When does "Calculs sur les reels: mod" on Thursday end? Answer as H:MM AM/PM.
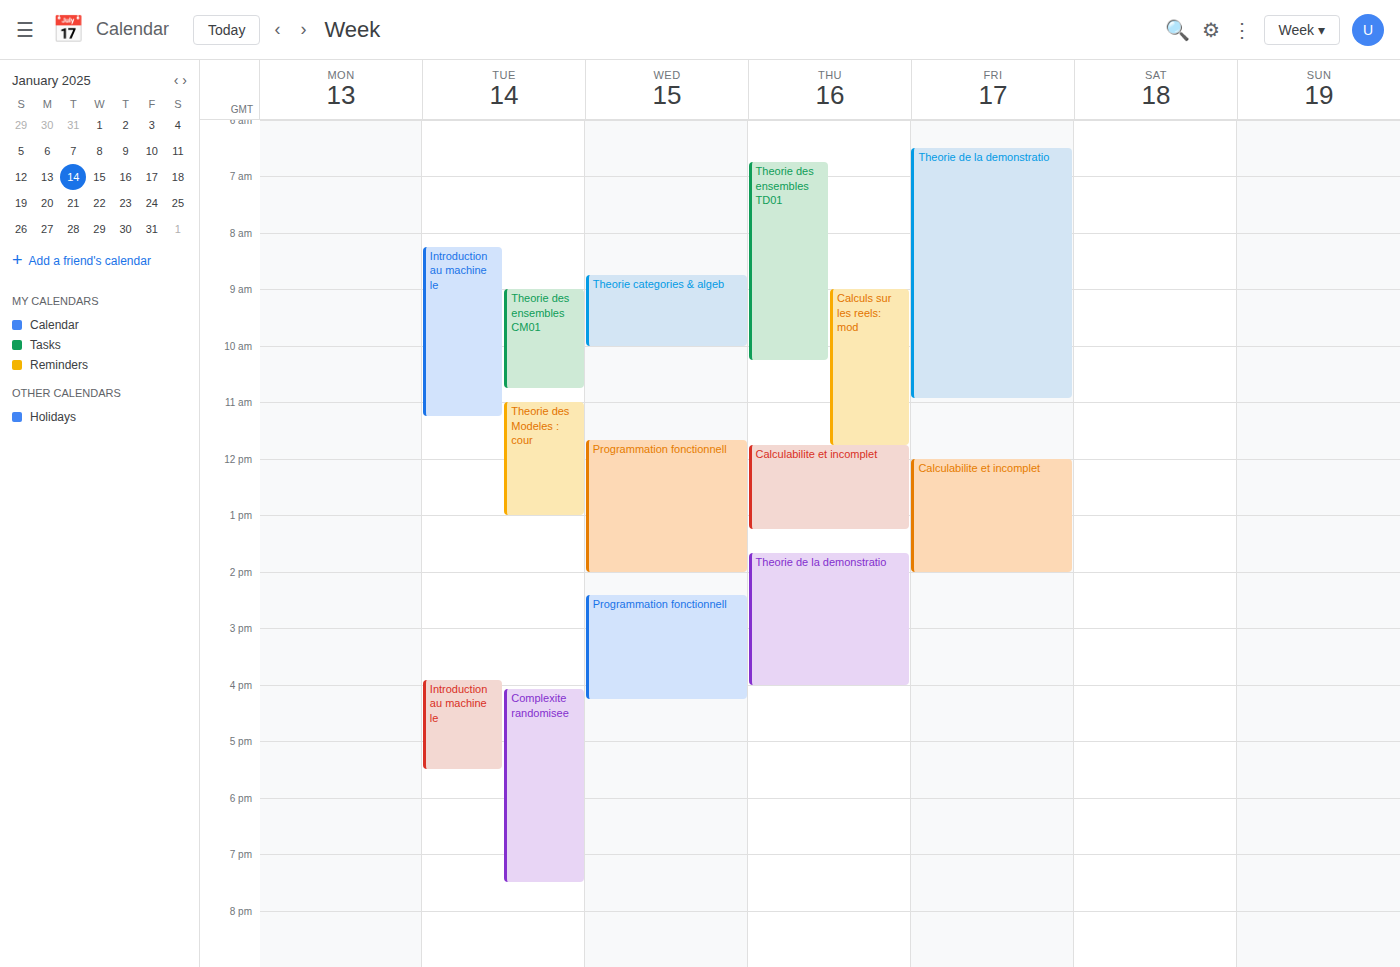
11:45 AM